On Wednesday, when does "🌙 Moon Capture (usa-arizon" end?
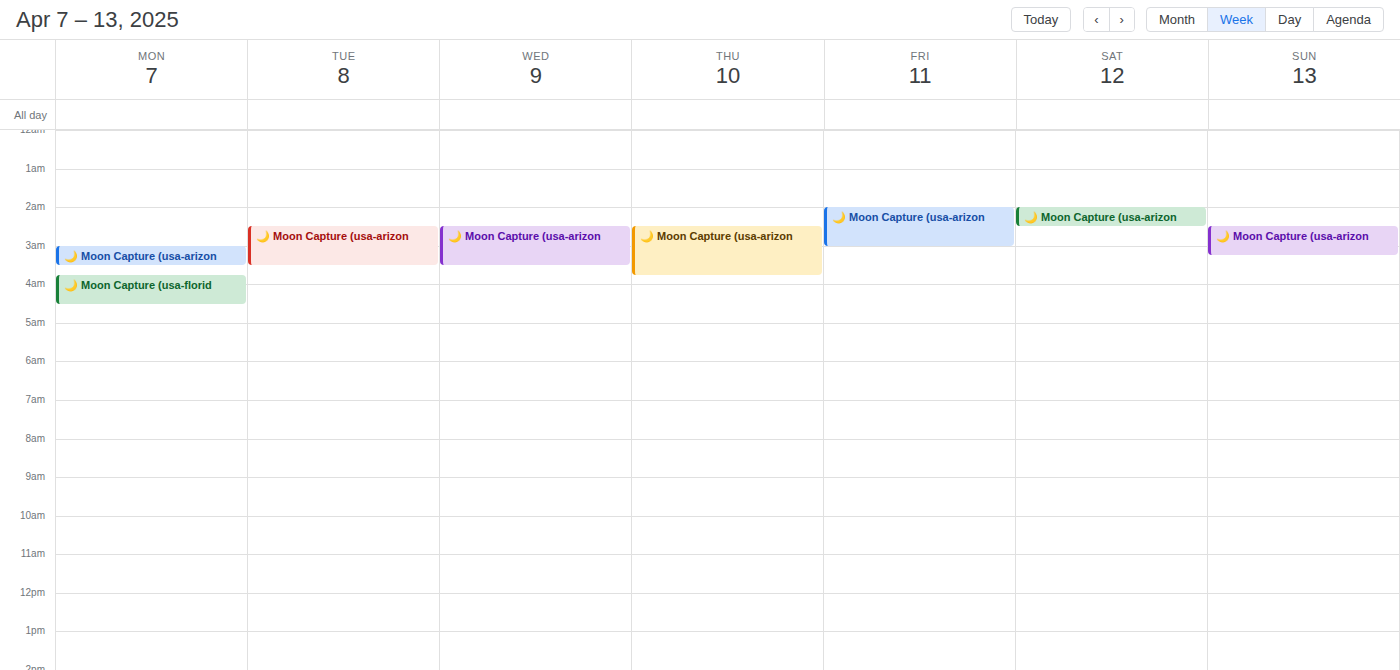
3:30 AM